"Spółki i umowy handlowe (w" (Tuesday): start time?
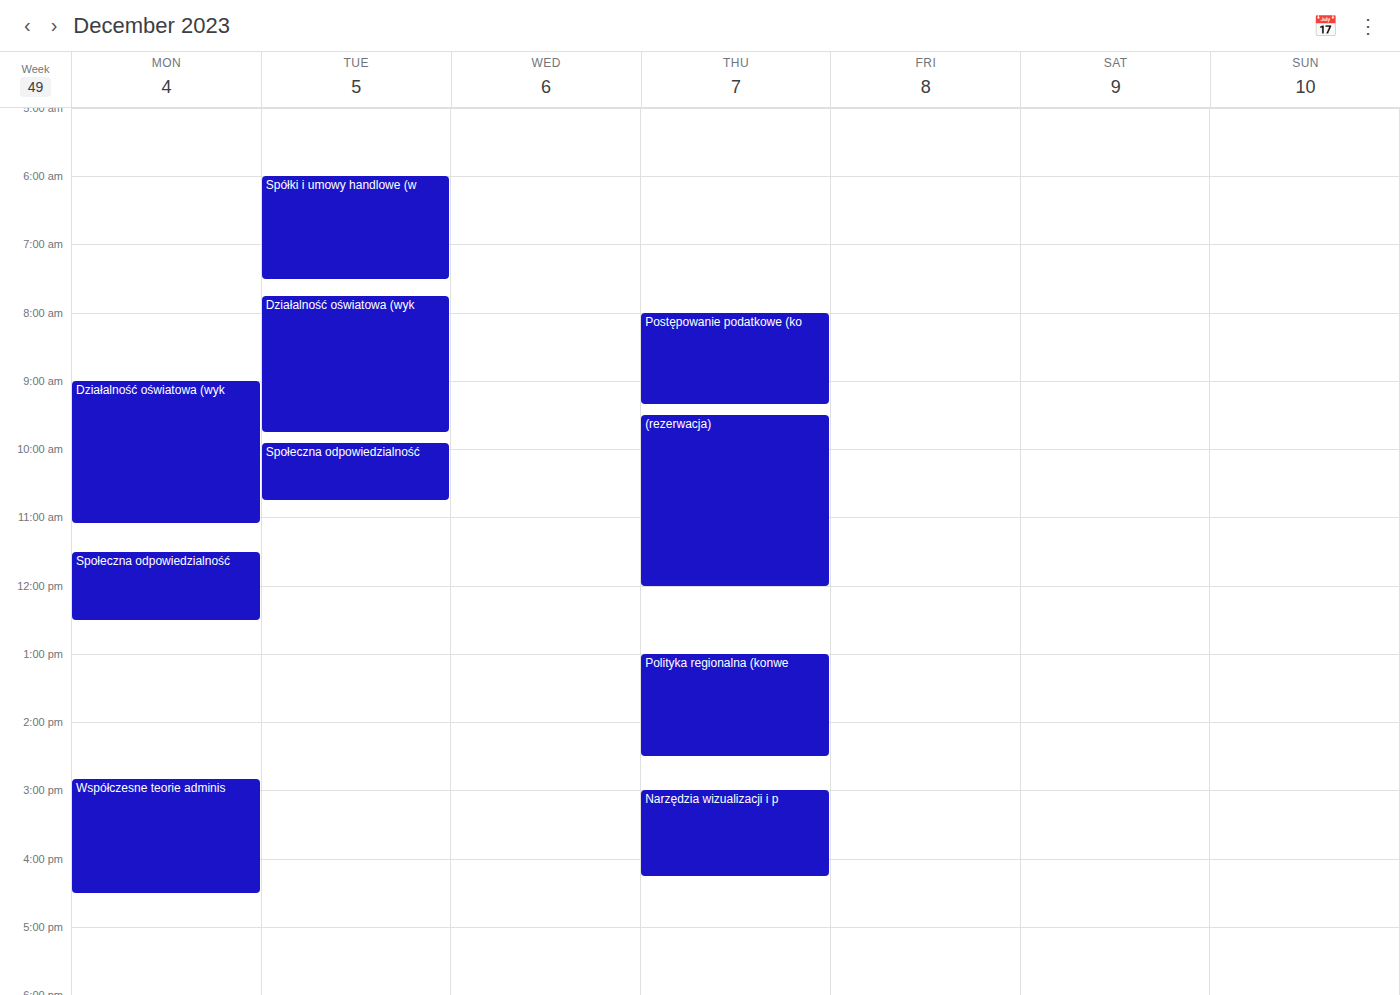
6:00 AM